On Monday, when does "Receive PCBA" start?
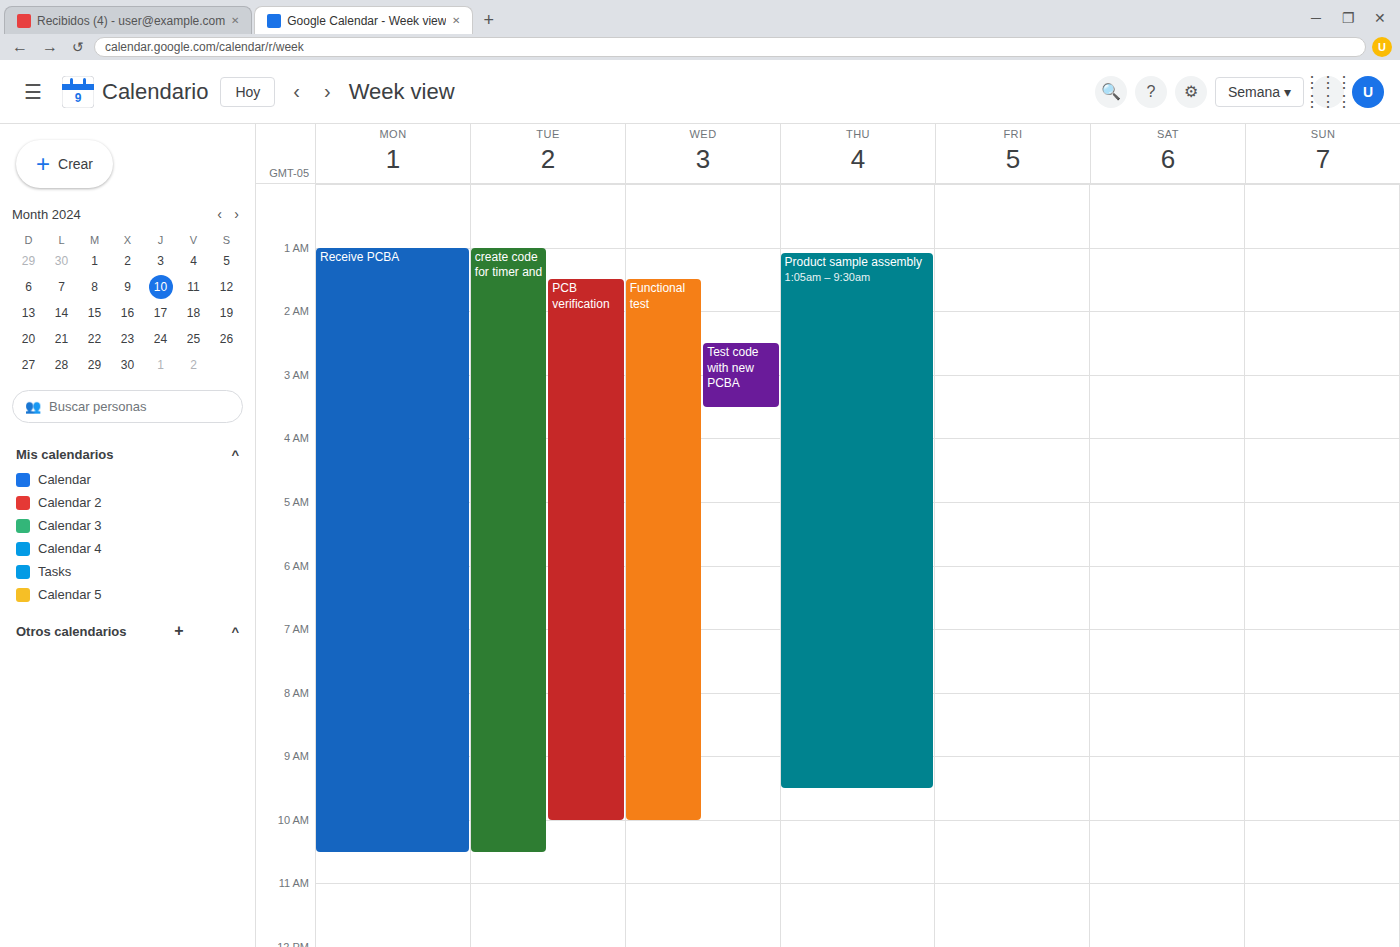
1:00 AM